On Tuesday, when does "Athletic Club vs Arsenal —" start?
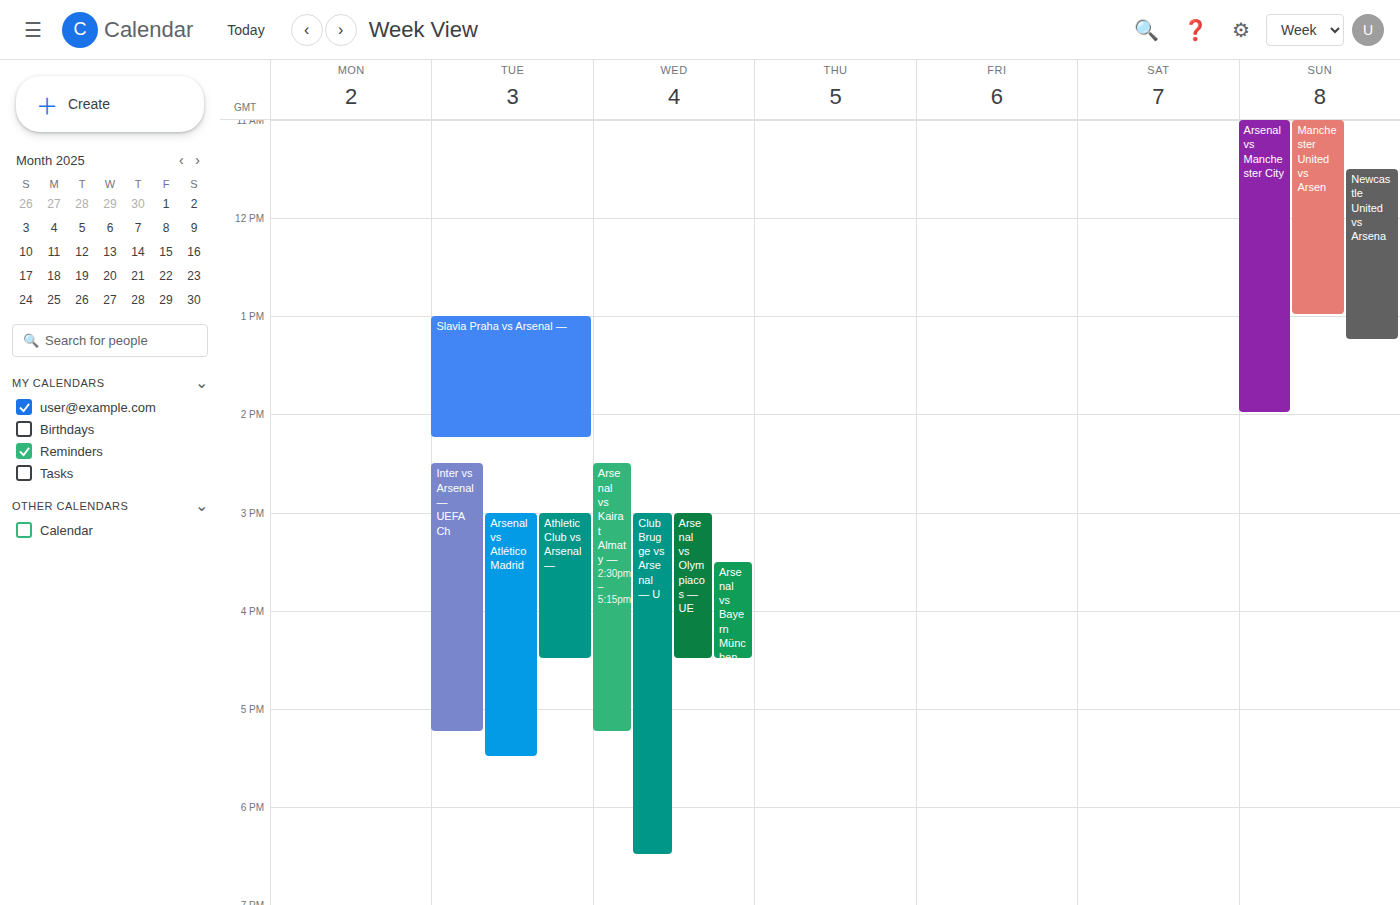
15:00